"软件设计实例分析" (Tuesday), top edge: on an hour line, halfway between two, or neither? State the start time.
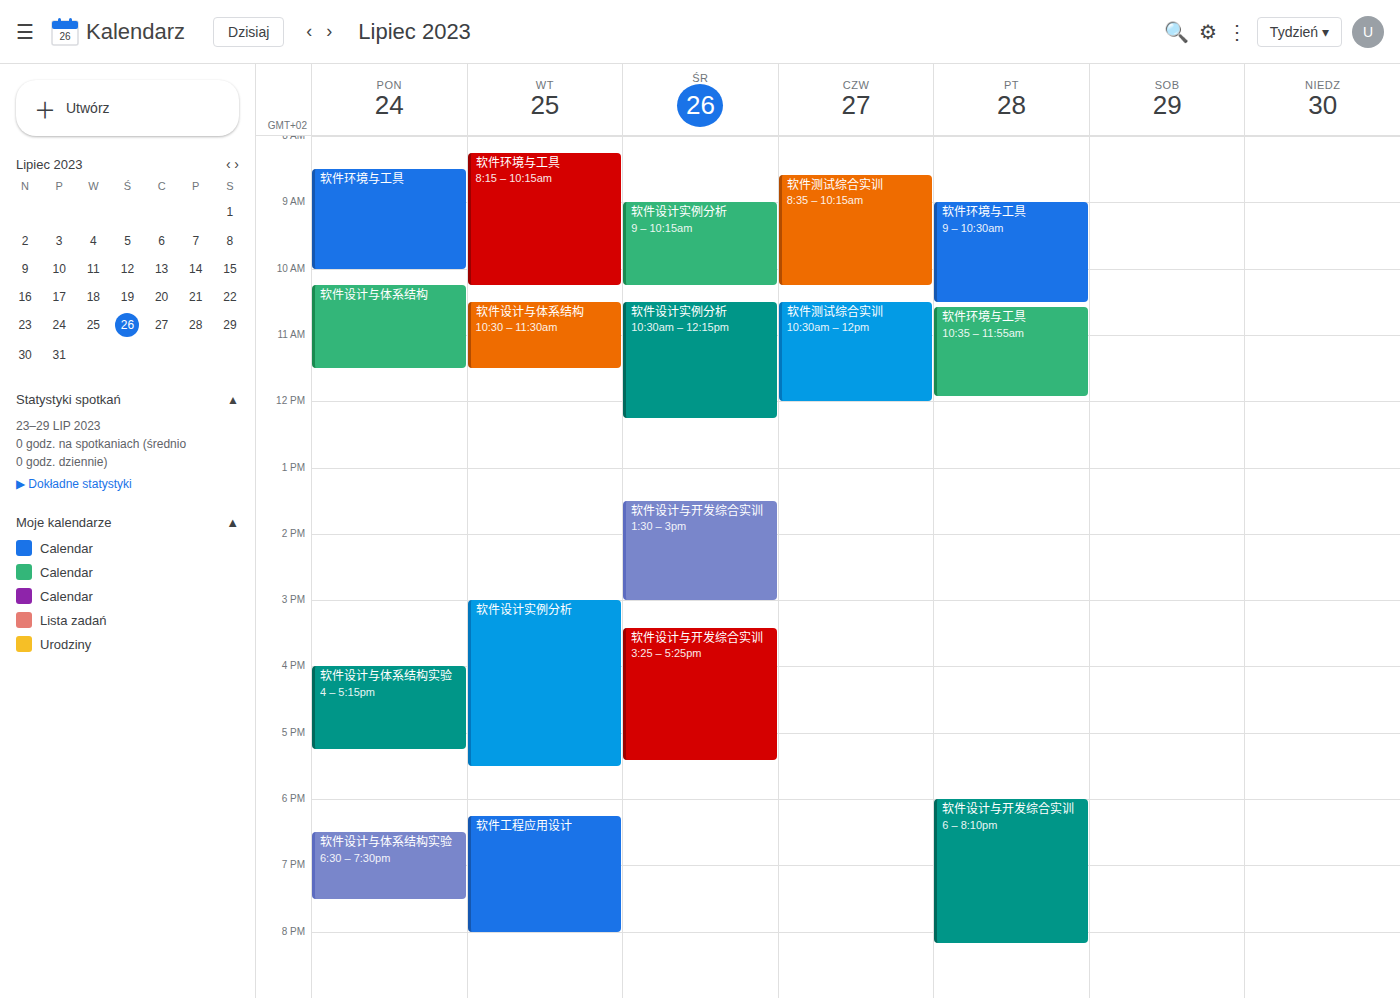
3:00 PM -- exactly on the 3 PM line.